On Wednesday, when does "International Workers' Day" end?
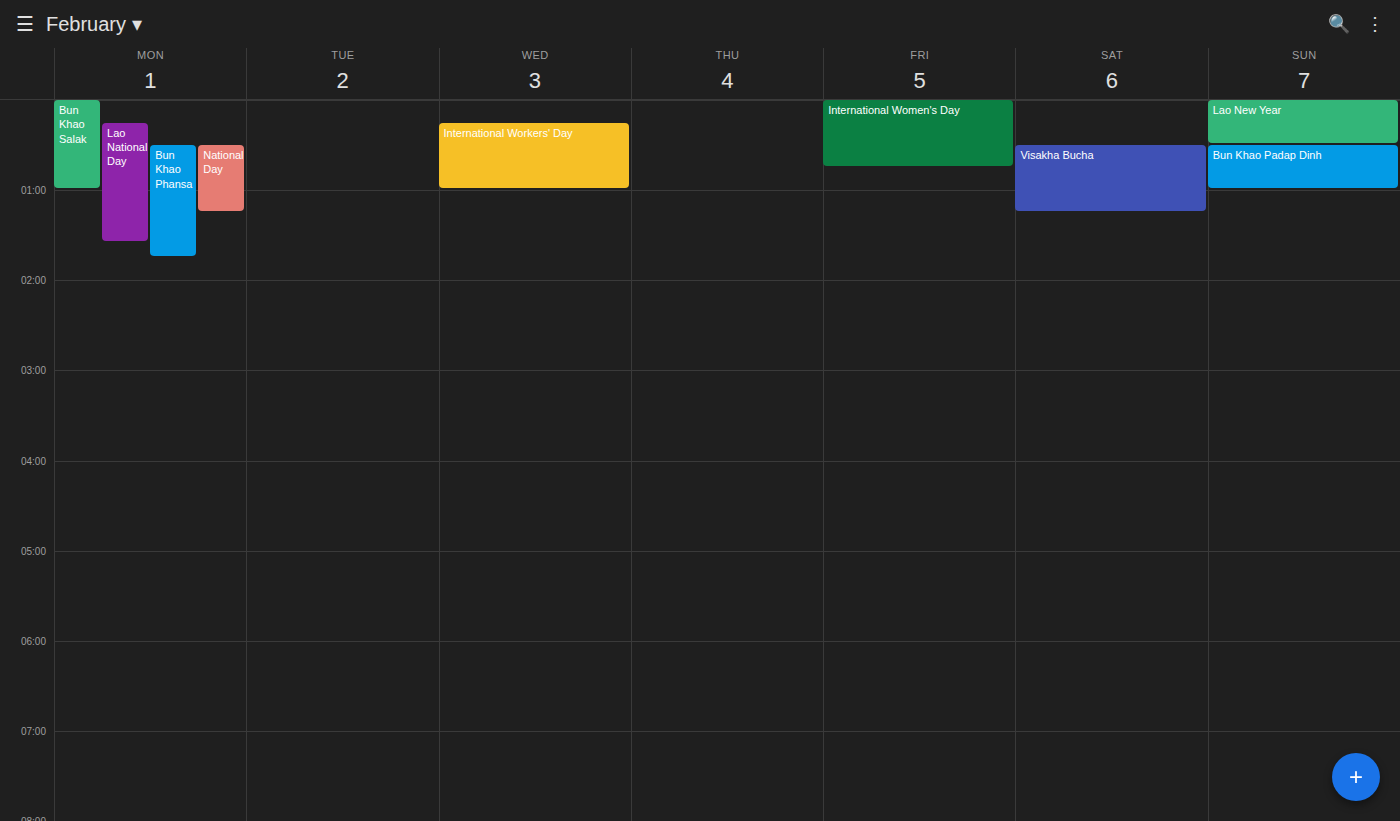
1:00 AM